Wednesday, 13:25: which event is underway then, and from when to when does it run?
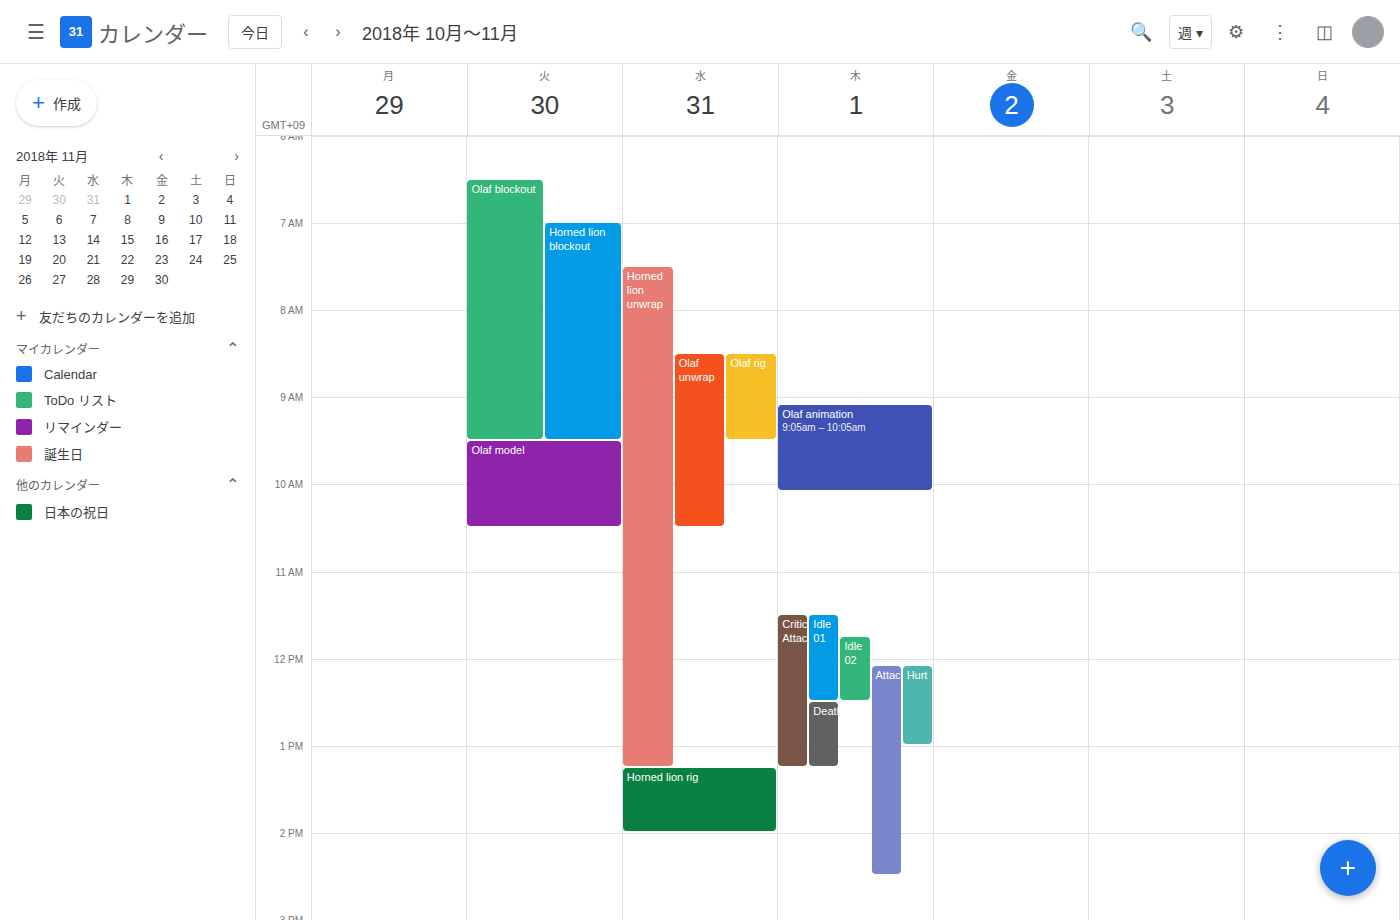
"Horned lion rig", 13:15 to 14:00